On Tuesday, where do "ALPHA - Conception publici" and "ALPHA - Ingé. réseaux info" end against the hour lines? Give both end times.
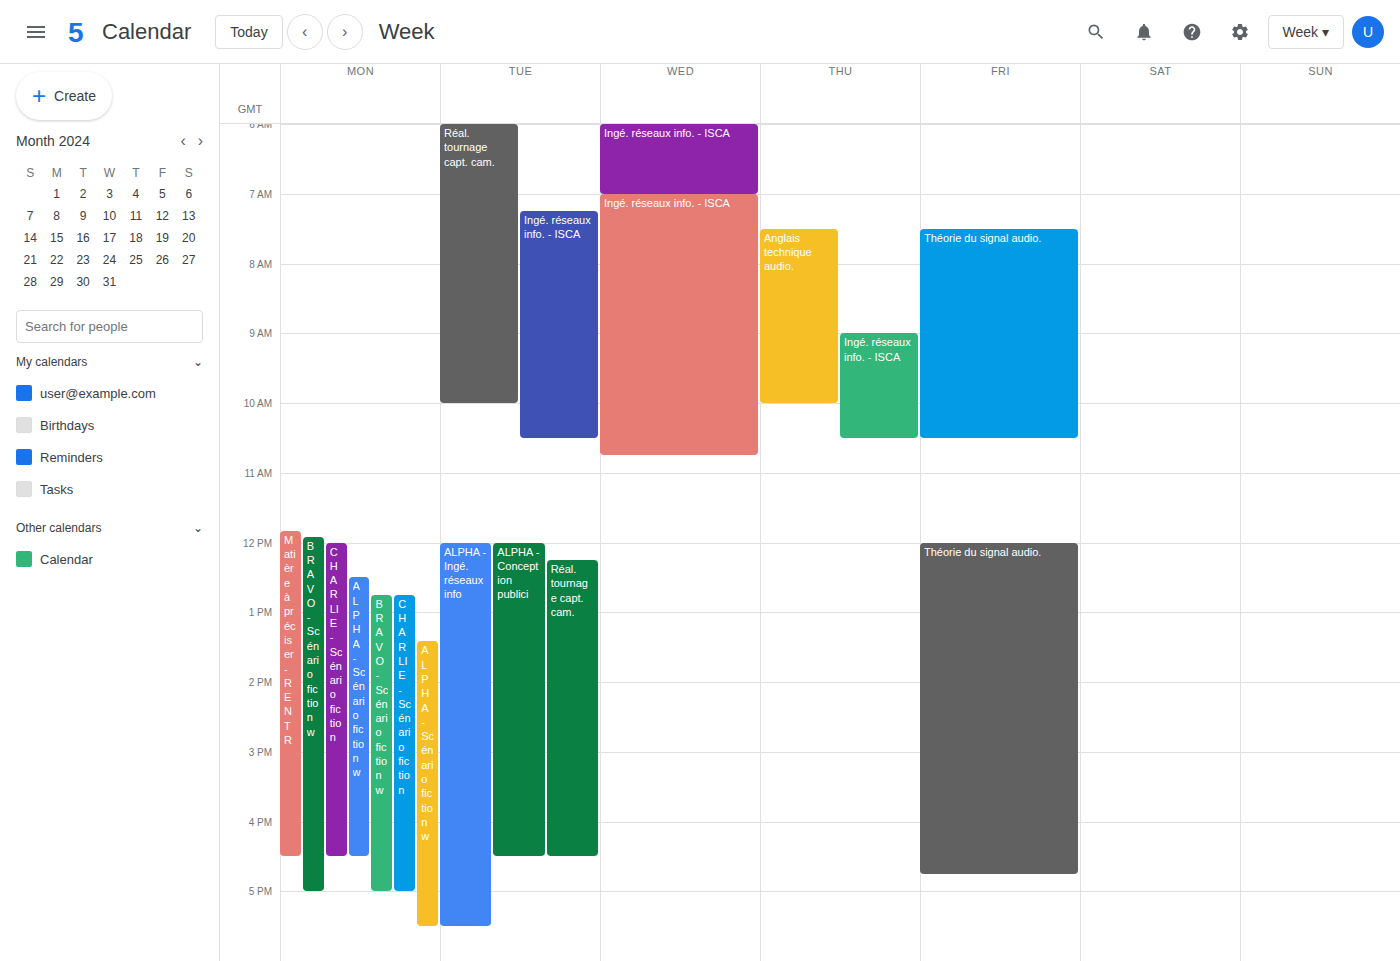
"ALPHA - Conception publici": 4:30 PM, halfway between the 4 PM and 5 PM lines. "ALPHA - Ingé. réseaux info": 5:30 PM, halfway between the 5 PM and 6 PM lines.